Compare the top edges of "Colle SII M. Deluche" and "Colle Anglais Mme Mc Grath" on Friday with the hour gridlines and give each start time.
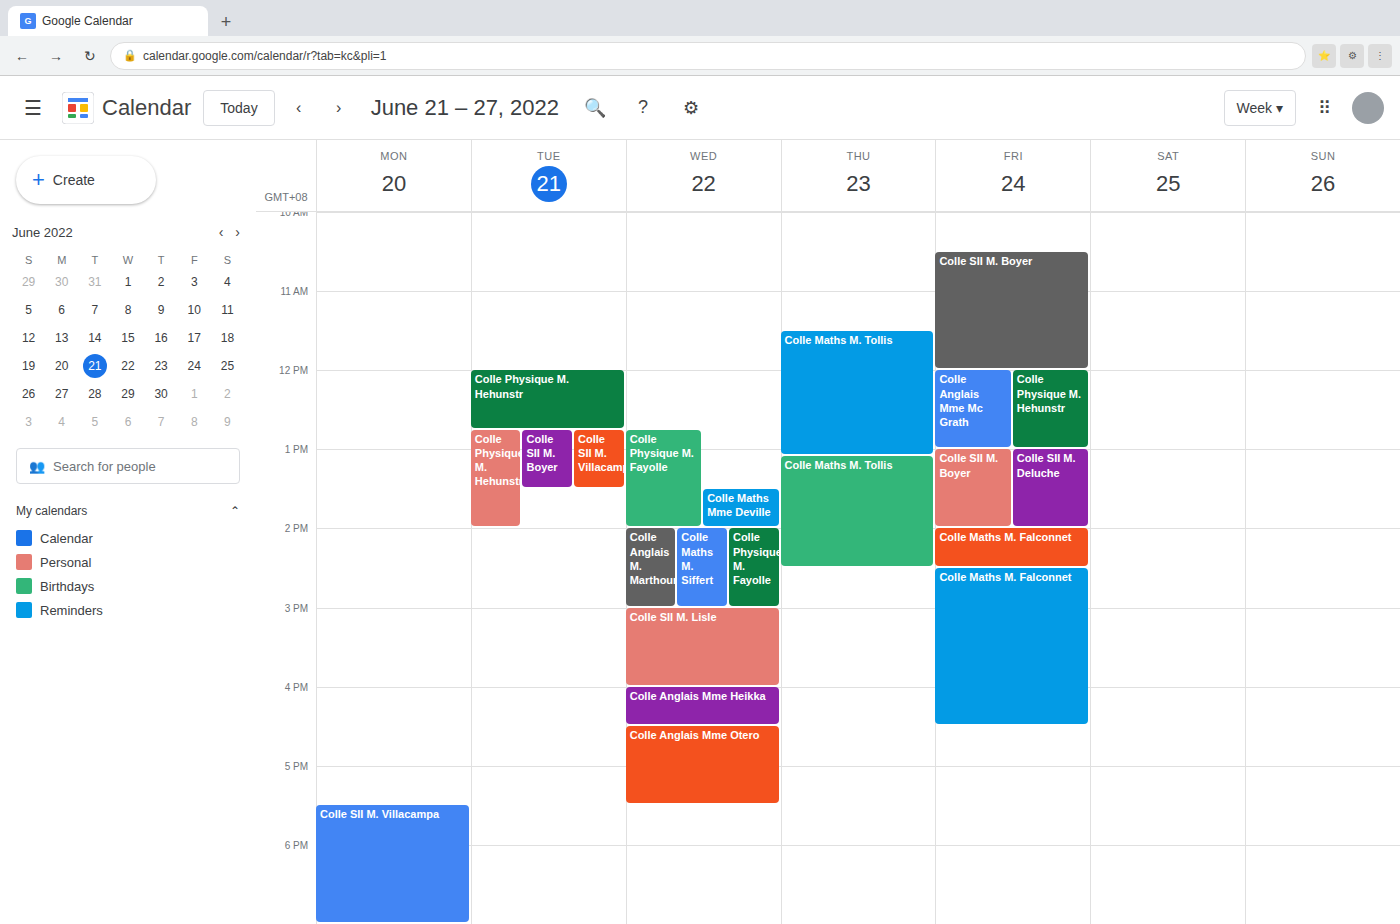
"Colle SII M. Deluche": 1:00 PM, exactly on the 1 PM line. "Colle Anglais Mme Mc Grath": 12:00 PM, exactly on the 12 PM line.